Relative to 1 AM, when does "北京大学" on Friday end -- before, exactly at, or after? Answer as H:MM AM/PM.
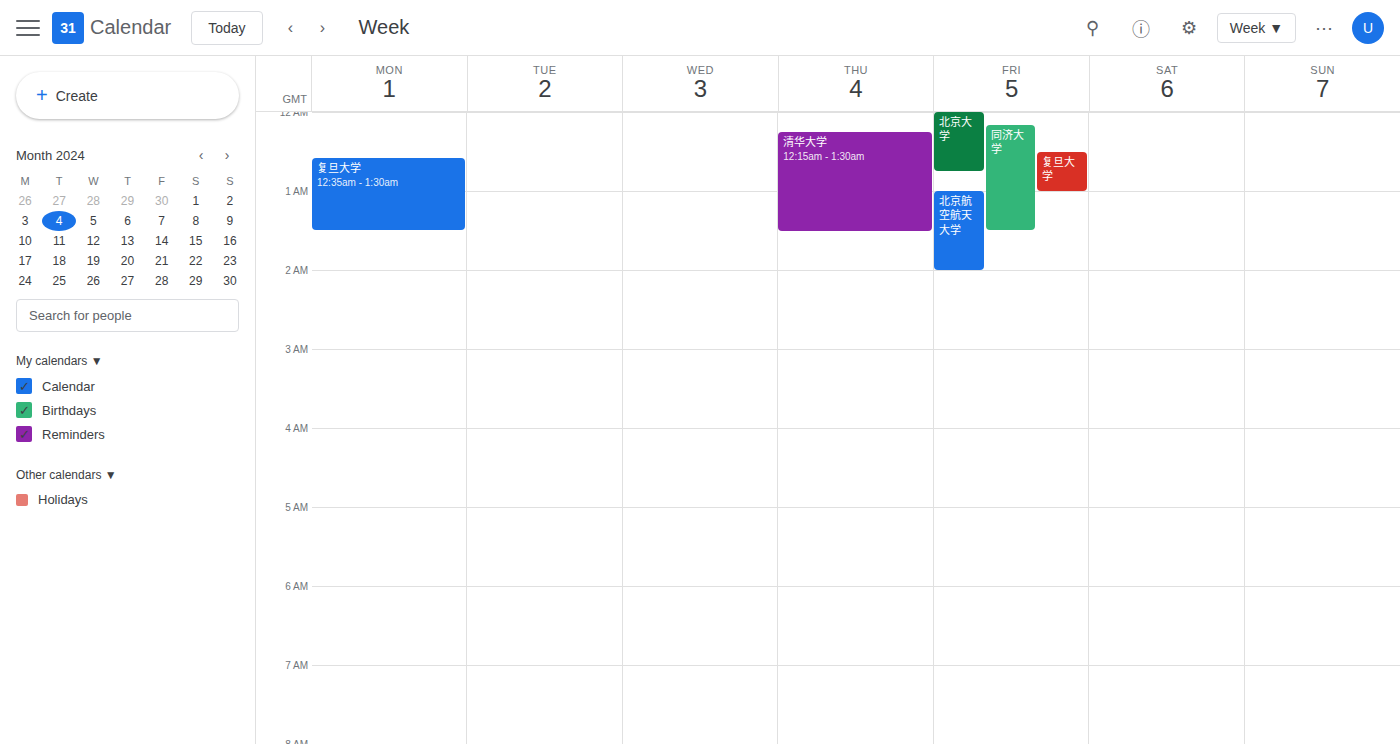
12:45 AM -- before 1 AM, 15 minutes above the 1 AM line.